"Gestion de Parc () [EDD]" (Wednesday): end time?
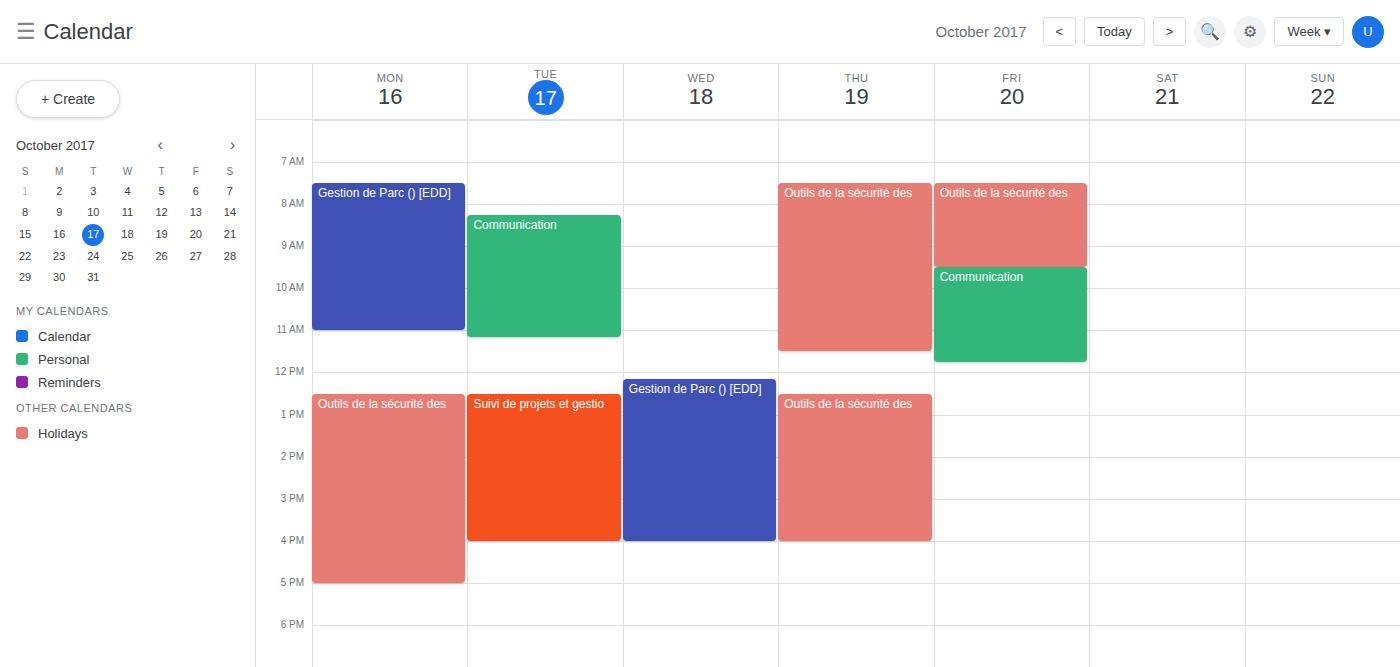
4:00 PM